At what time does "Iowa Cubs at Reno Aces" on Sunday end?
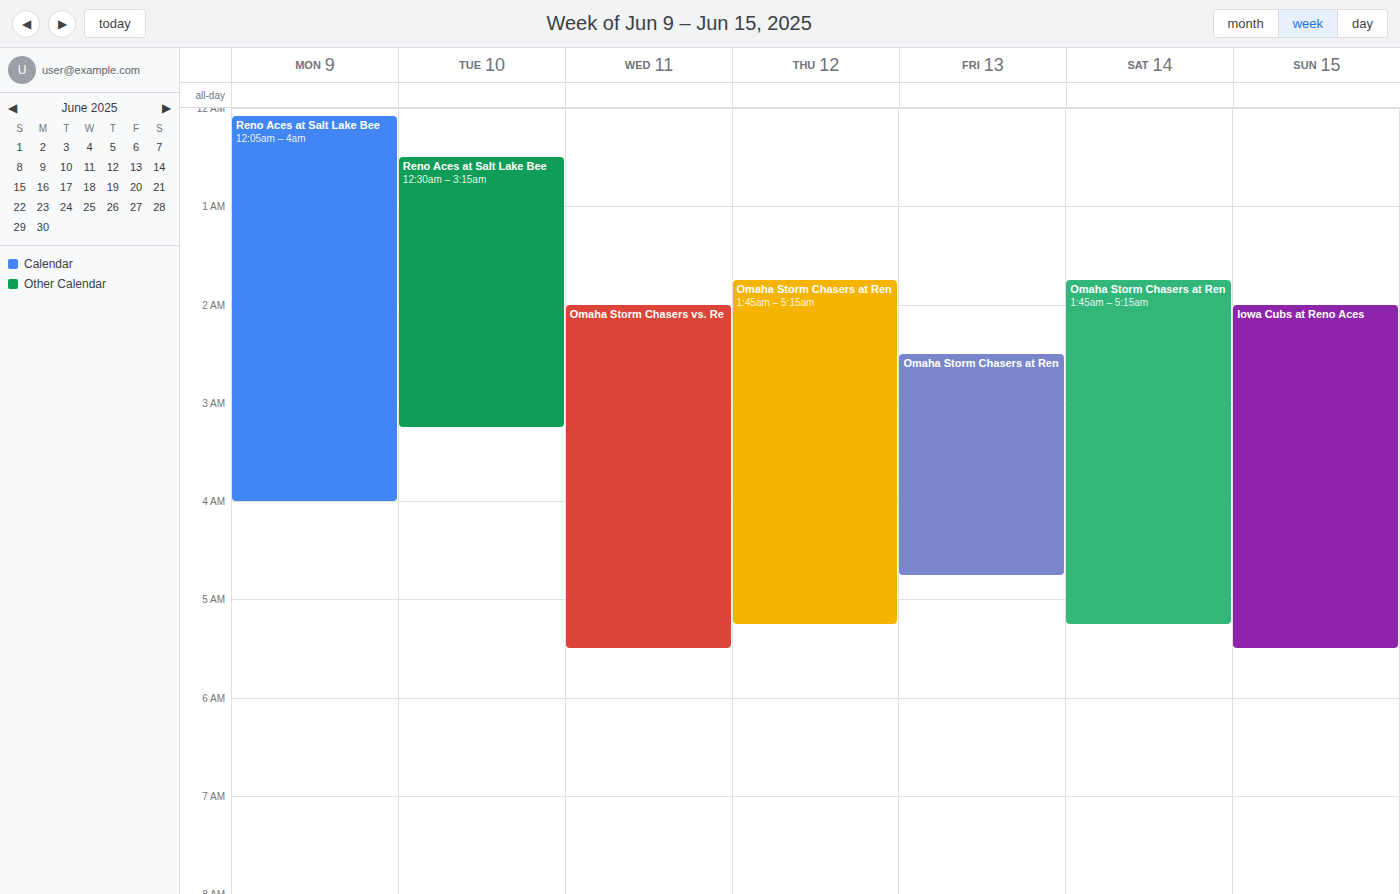
5:30 AM